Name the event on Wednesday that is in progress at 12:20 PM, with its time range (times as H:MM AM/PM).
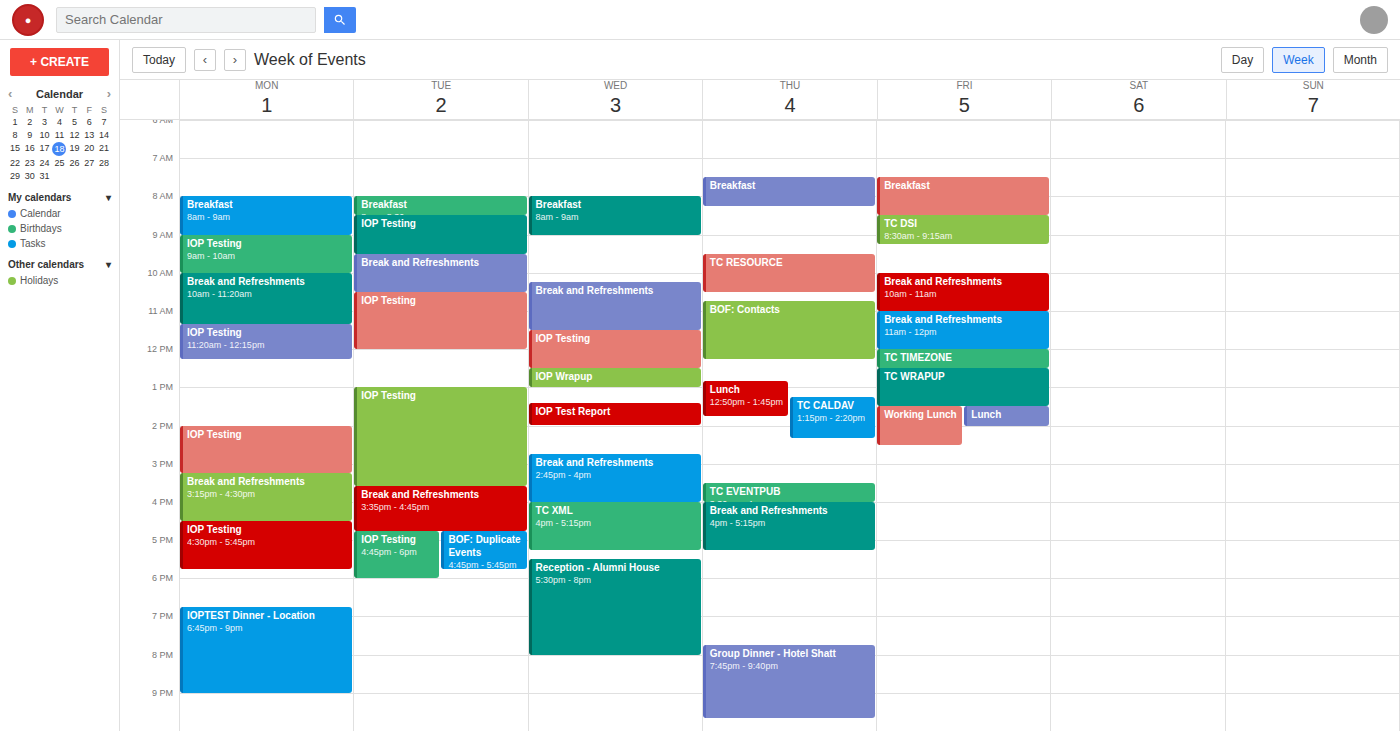
"IOP Testing", 11:30 AM to 12:30 PM